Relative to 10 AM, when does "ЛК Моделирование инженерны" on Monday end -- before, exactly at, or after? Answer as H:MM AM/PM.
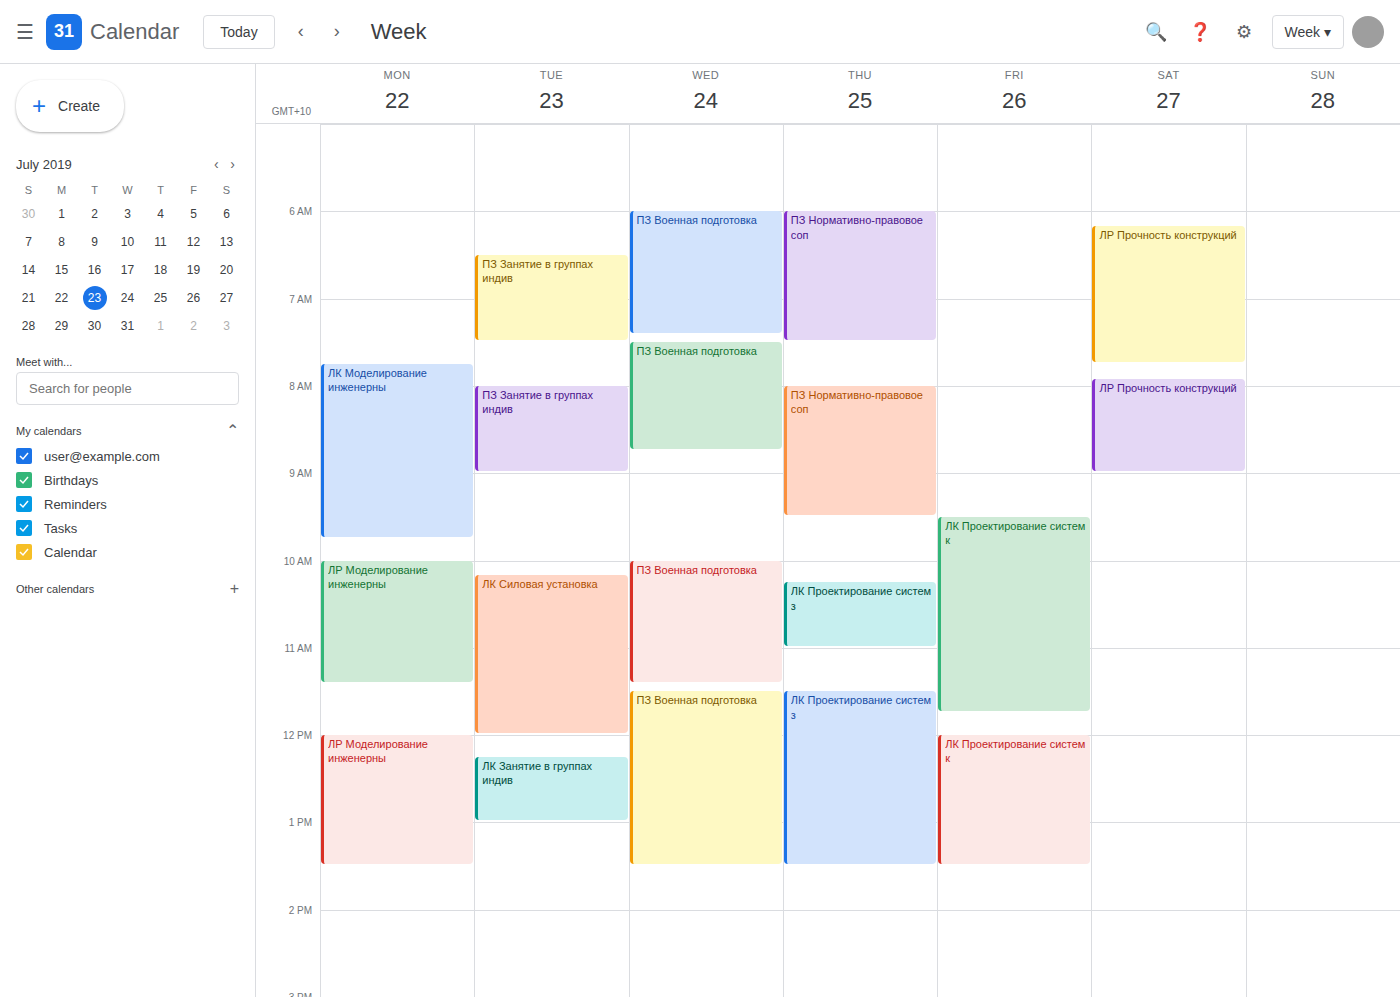
9:45 AM -- before 10 AM, 15 minutes above the 10 AM line.